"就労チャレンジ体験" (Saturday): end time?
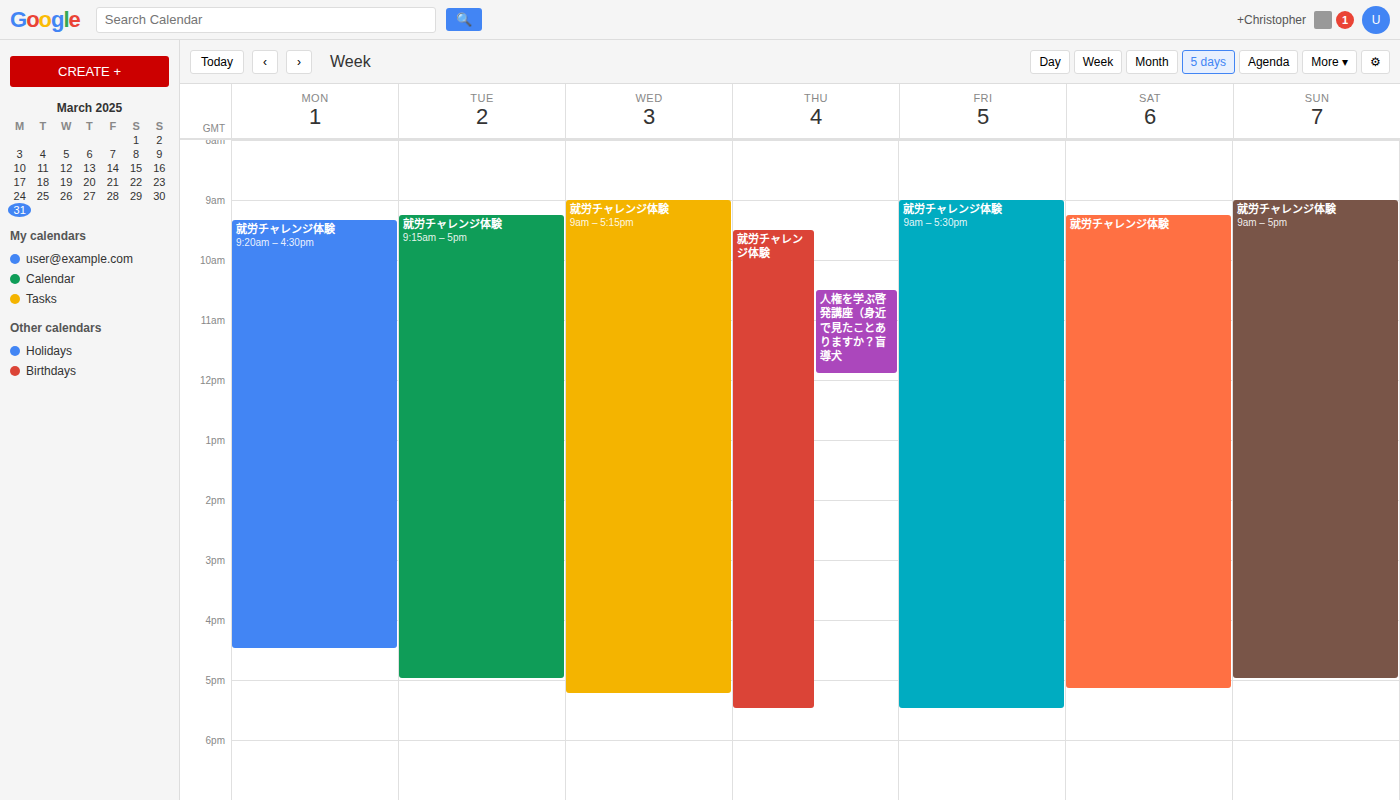
17:10